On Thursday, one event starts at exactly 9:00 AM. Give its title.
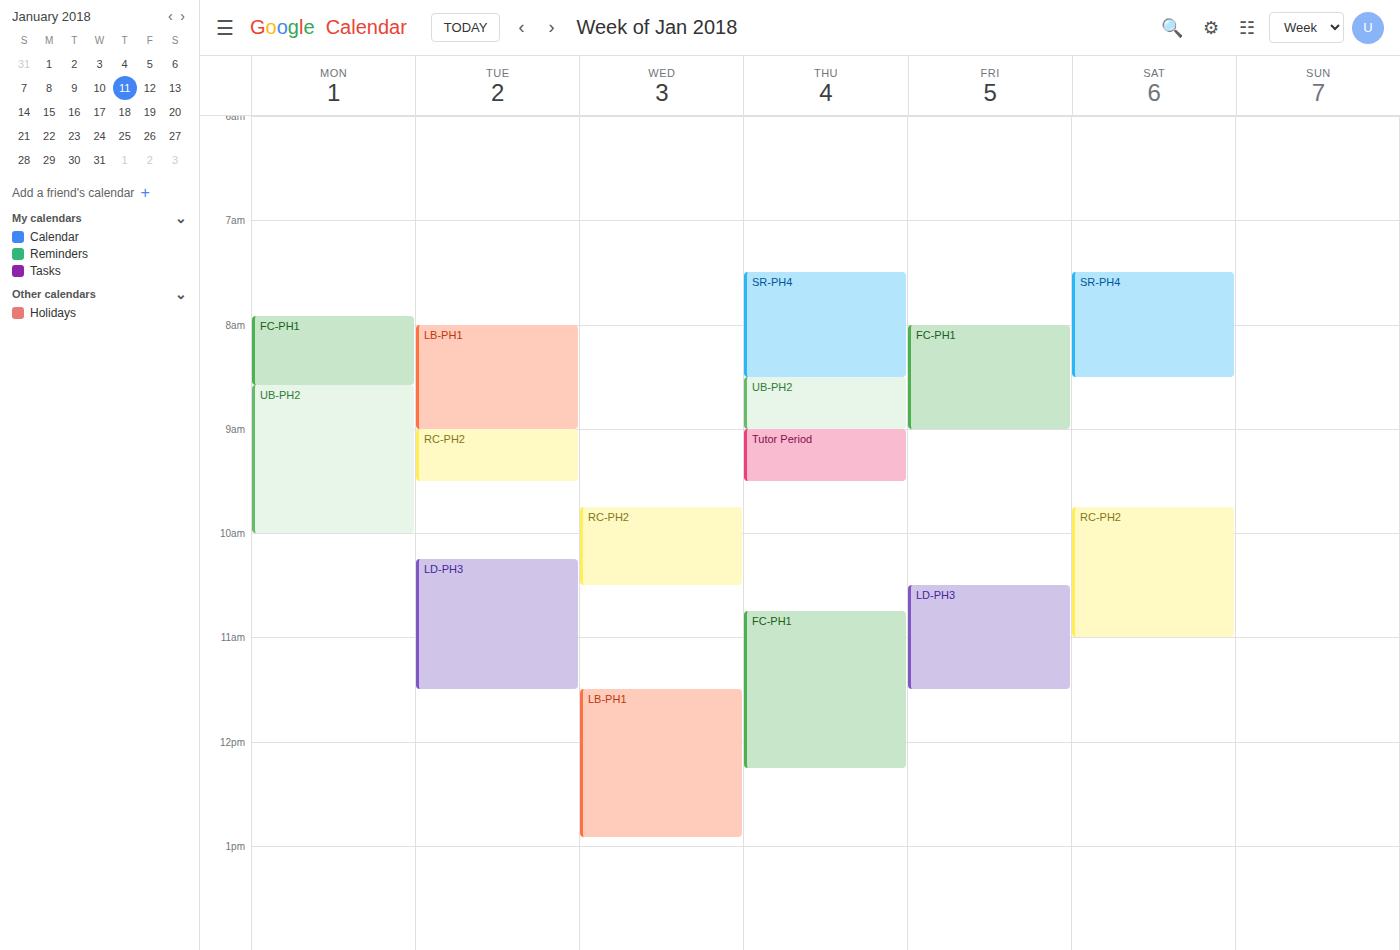
"Tutor Period"